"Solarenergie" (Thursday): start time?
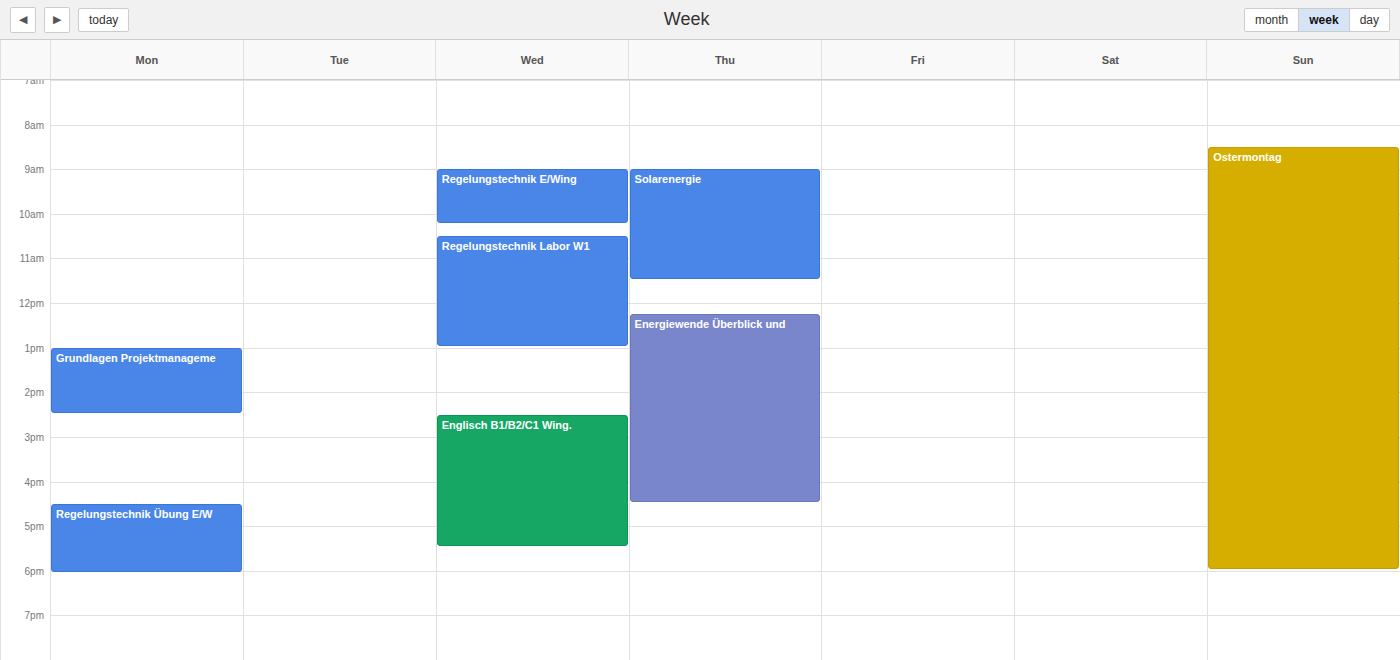
9:00 AM